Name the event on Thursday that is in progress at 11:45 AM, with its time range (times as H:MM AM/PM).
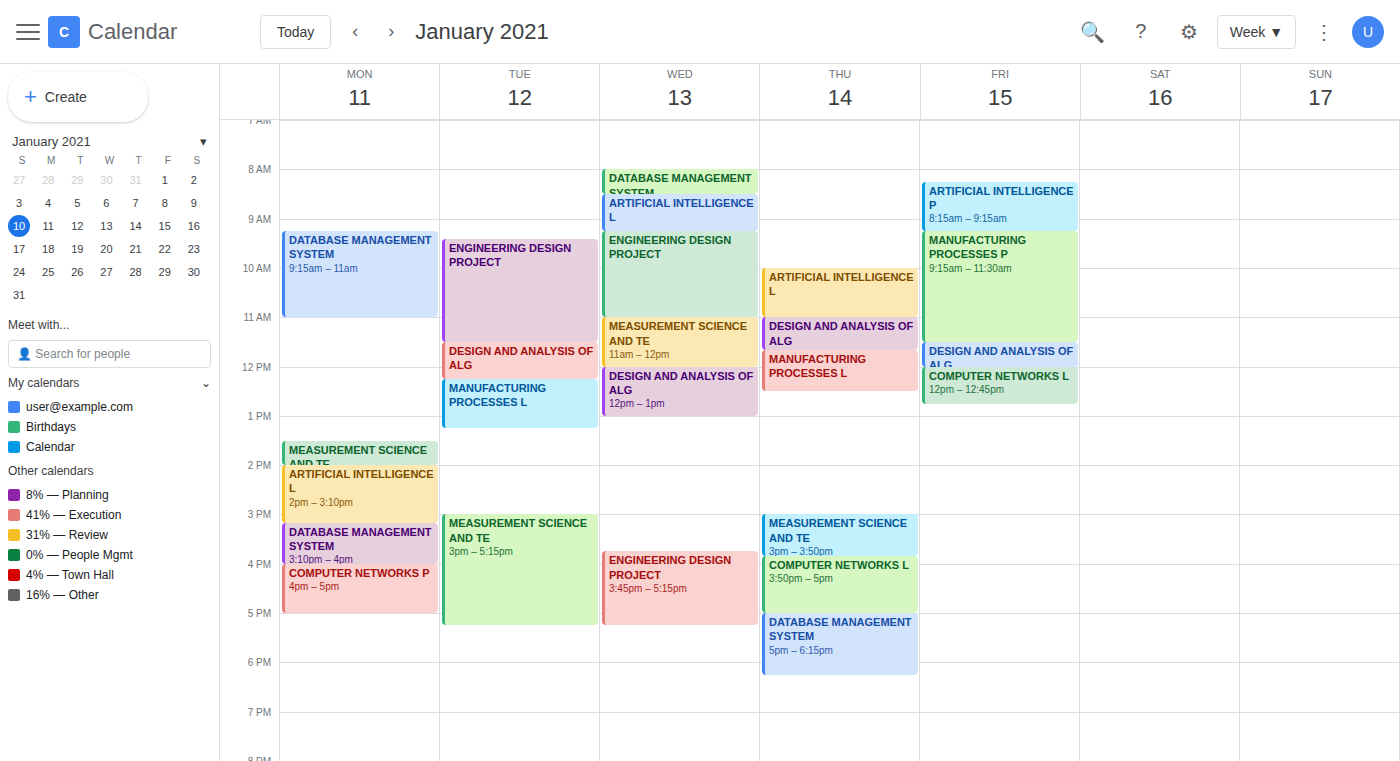
"MANUFACTURING PROCESSES L", 11:40 AM to 12:30 PM